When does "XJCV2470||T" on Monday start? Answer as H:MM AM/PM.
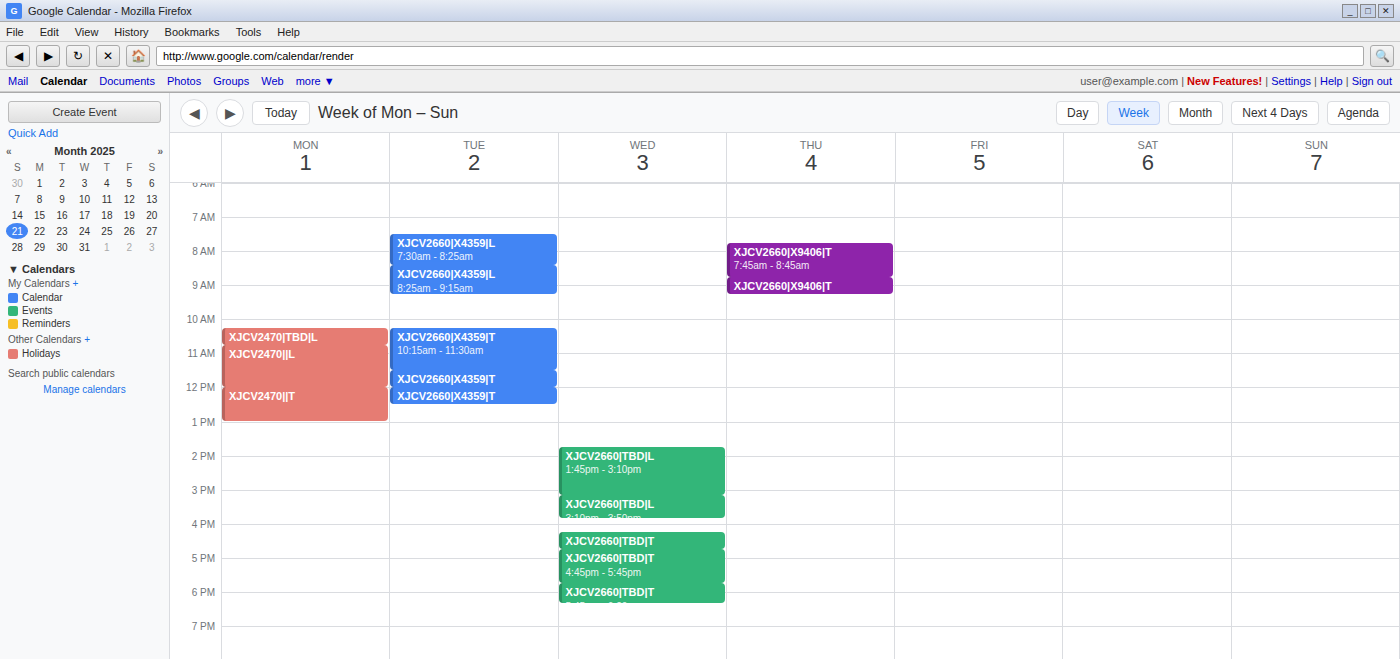
12:00 PM